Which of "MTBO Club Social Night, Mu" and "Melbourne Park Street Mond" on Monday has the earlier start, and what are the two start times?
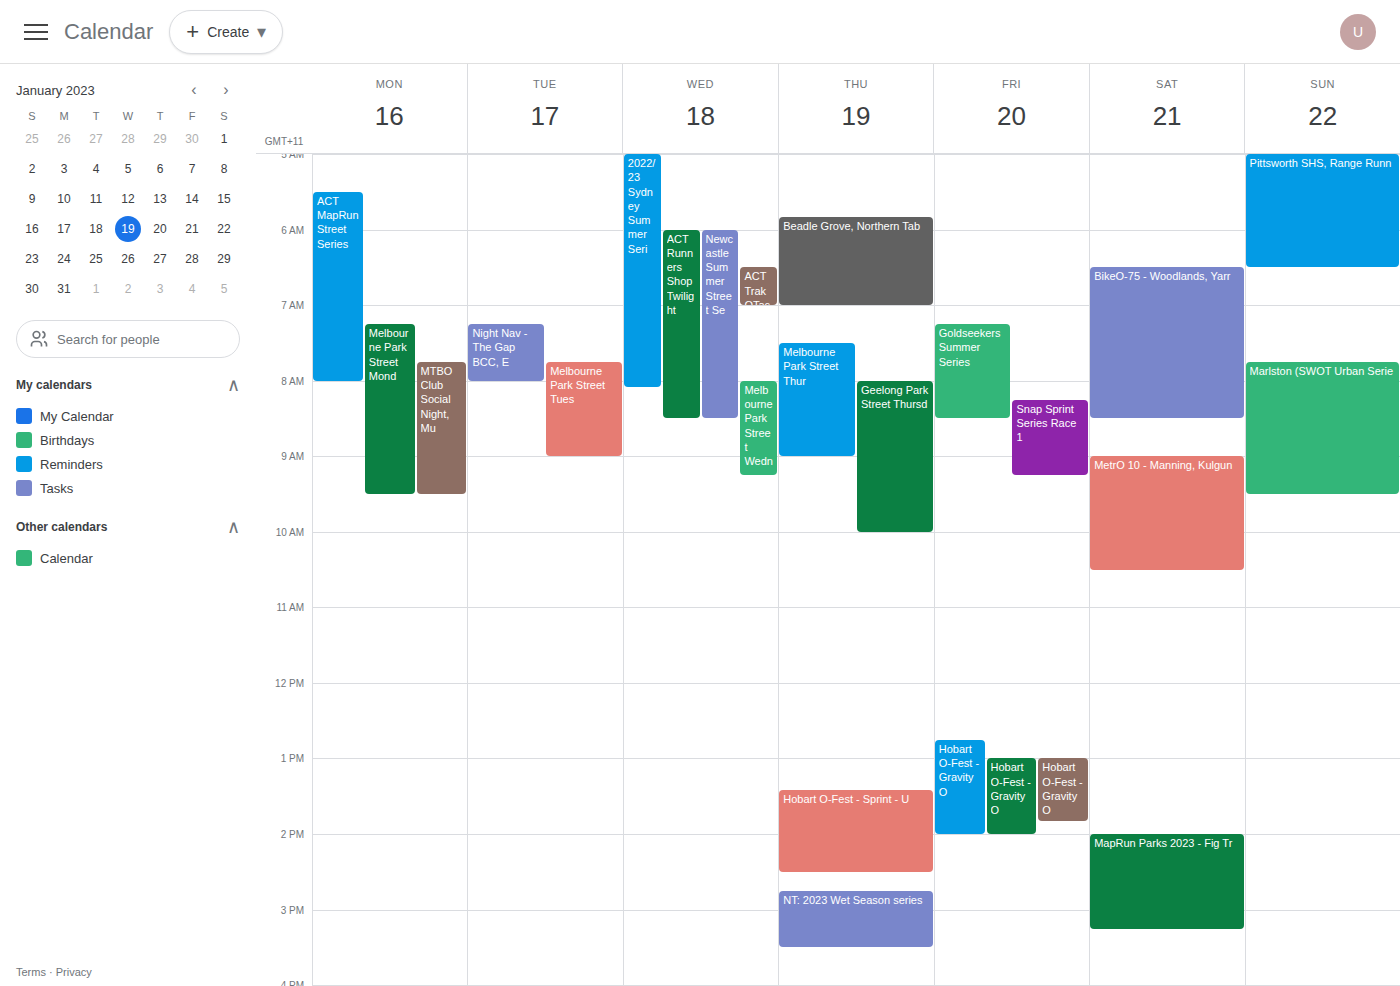
"Melbourne Park Street Mond" 7:15 AM; "MTBO Club Social Night, Mu" 7:45 AM.